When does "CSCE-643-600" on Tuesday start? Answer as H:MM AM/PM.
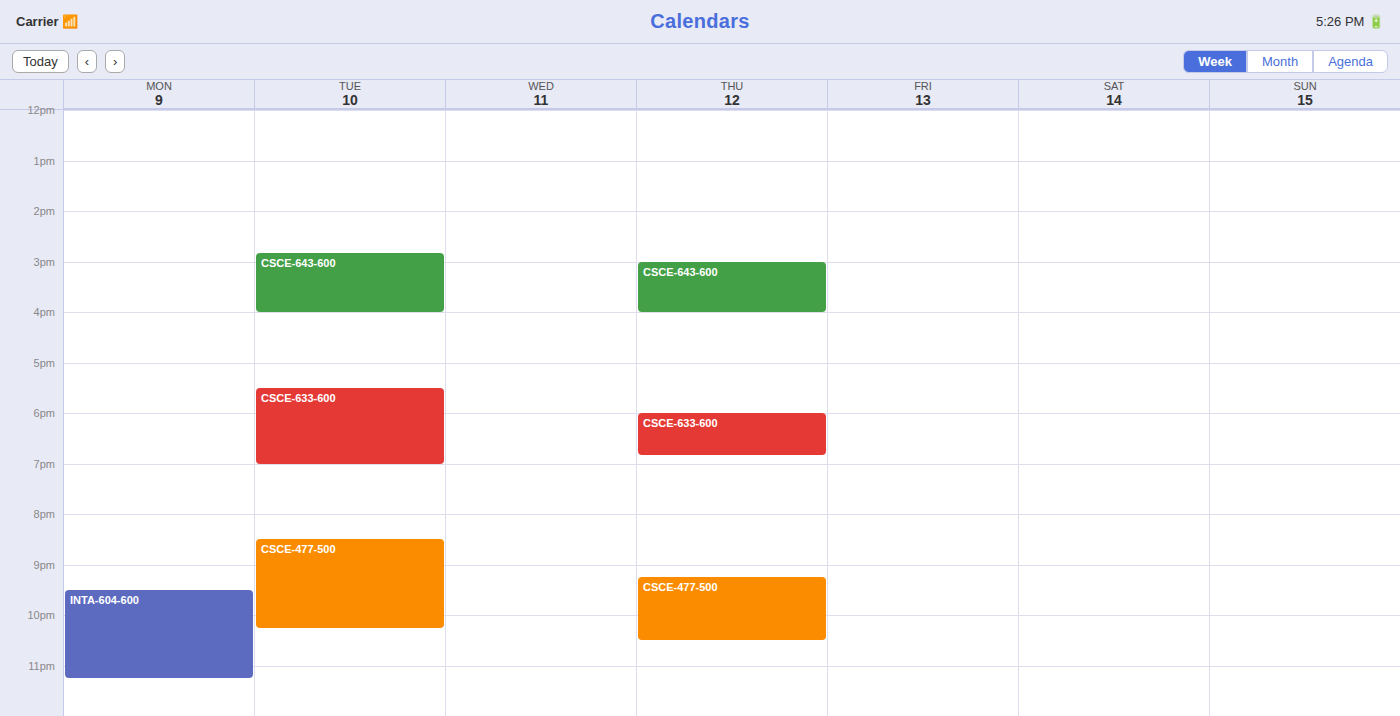
2:50 PM